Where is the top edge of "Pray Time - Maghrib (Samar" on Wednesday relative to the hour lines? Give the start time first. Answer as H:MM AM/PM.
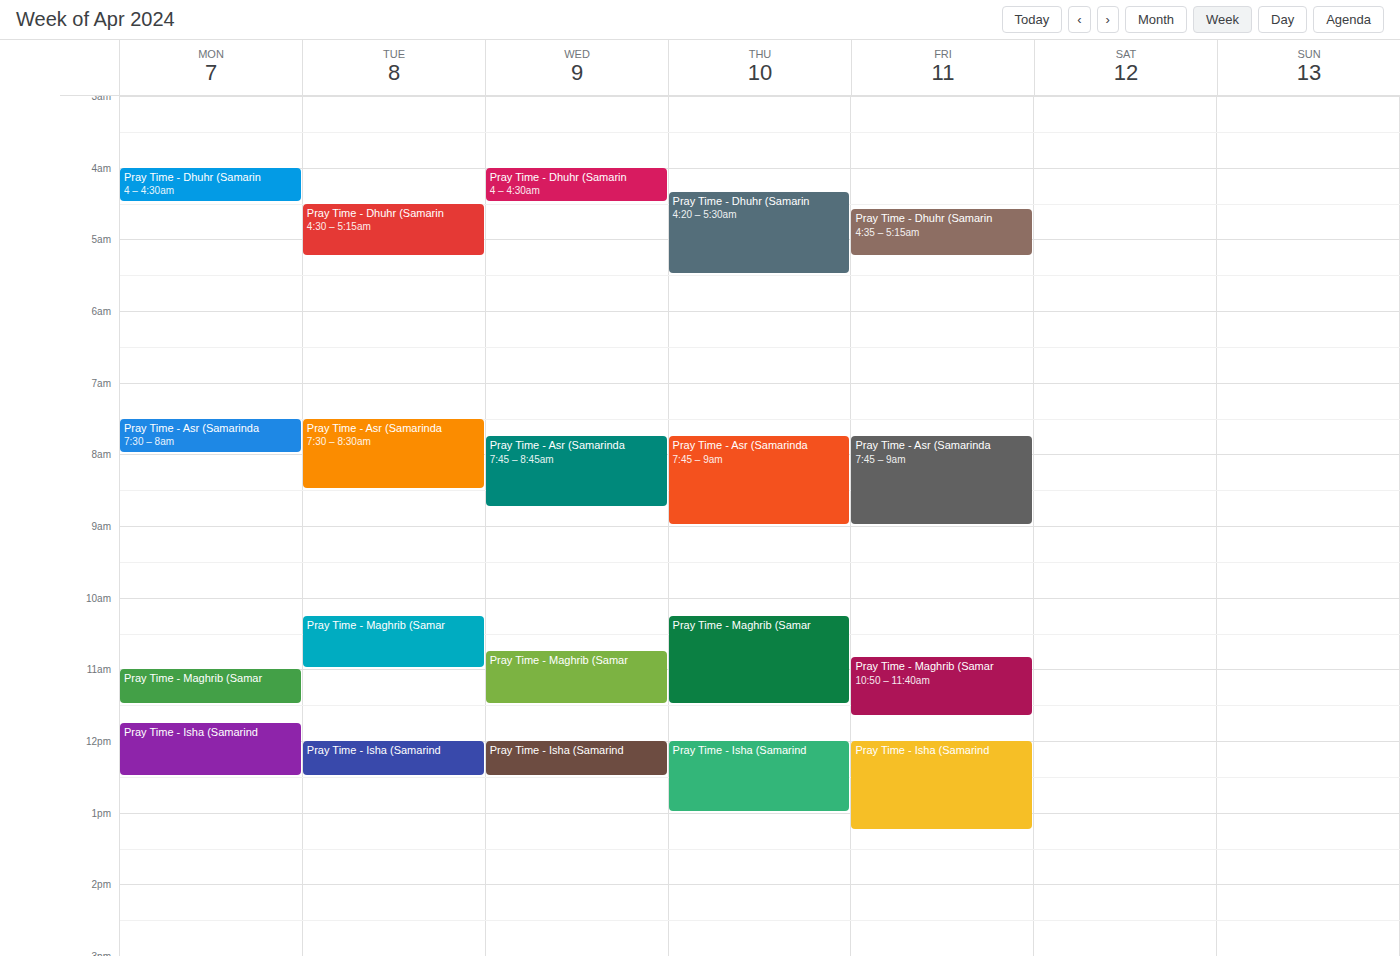
10:45 AM -- neither: three quarters of the way from the 10 AM line to the 11 AM line.